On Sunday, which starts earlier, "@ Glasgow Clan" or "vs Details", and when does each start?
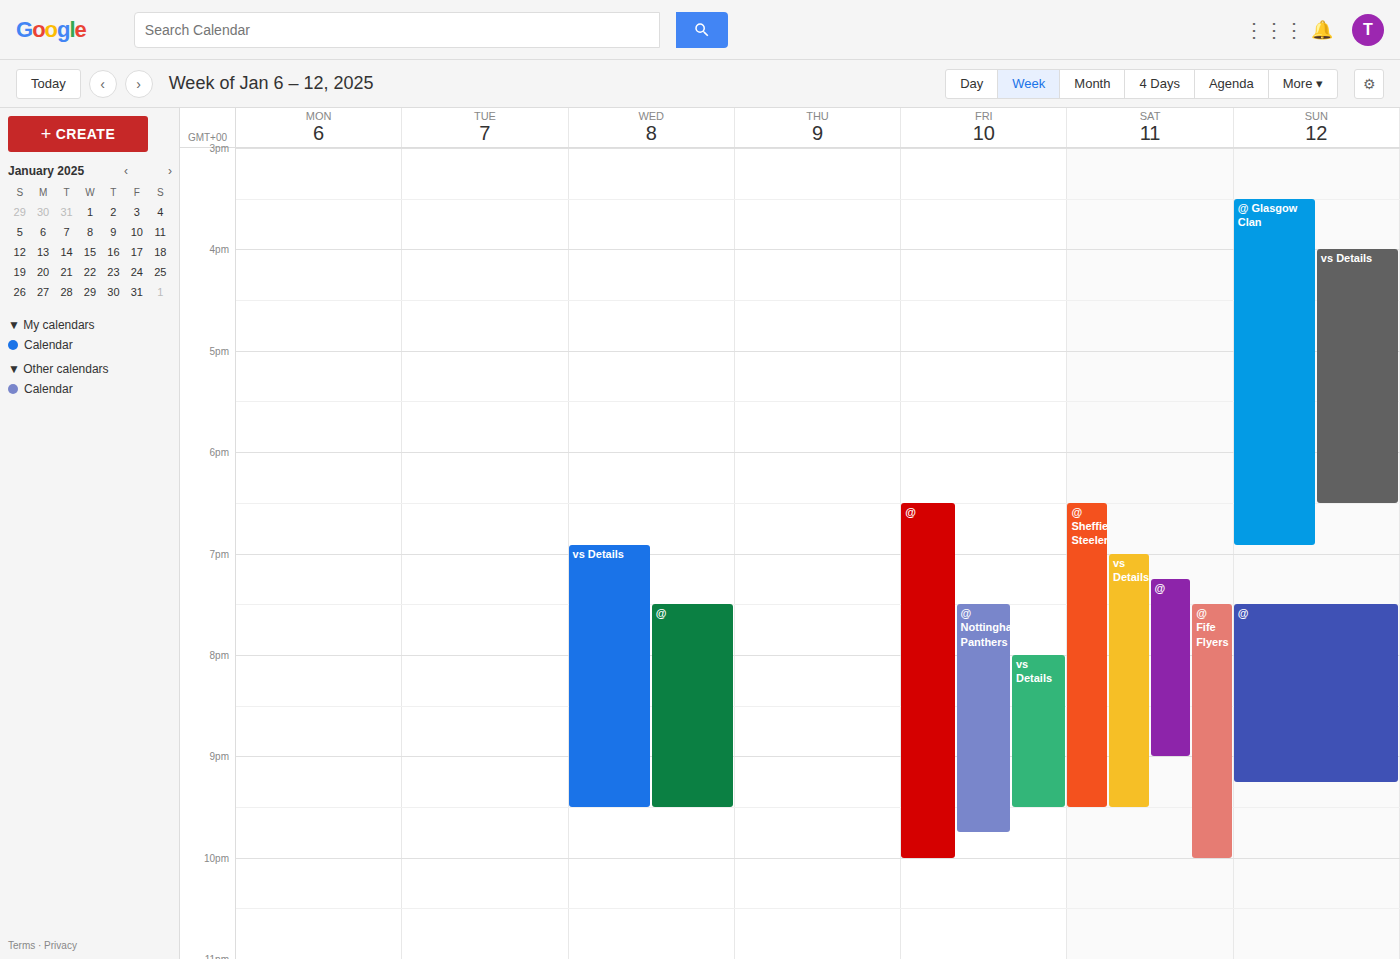
"@ Glasgow Clan" 3:30 PM; "vs Details" 4:00 PM.